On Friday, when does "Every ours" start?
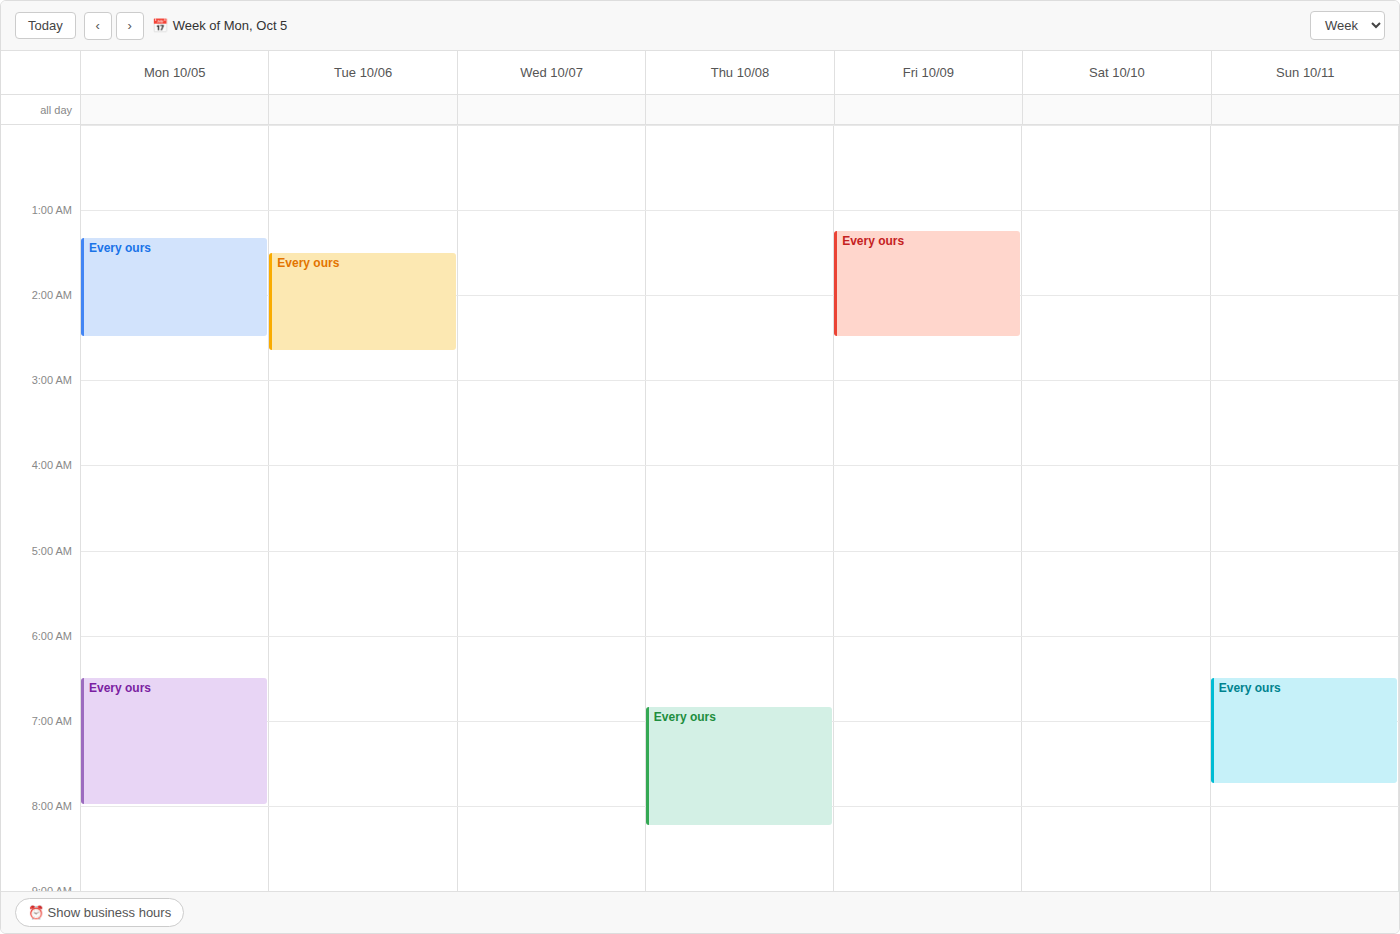
1:15 AM